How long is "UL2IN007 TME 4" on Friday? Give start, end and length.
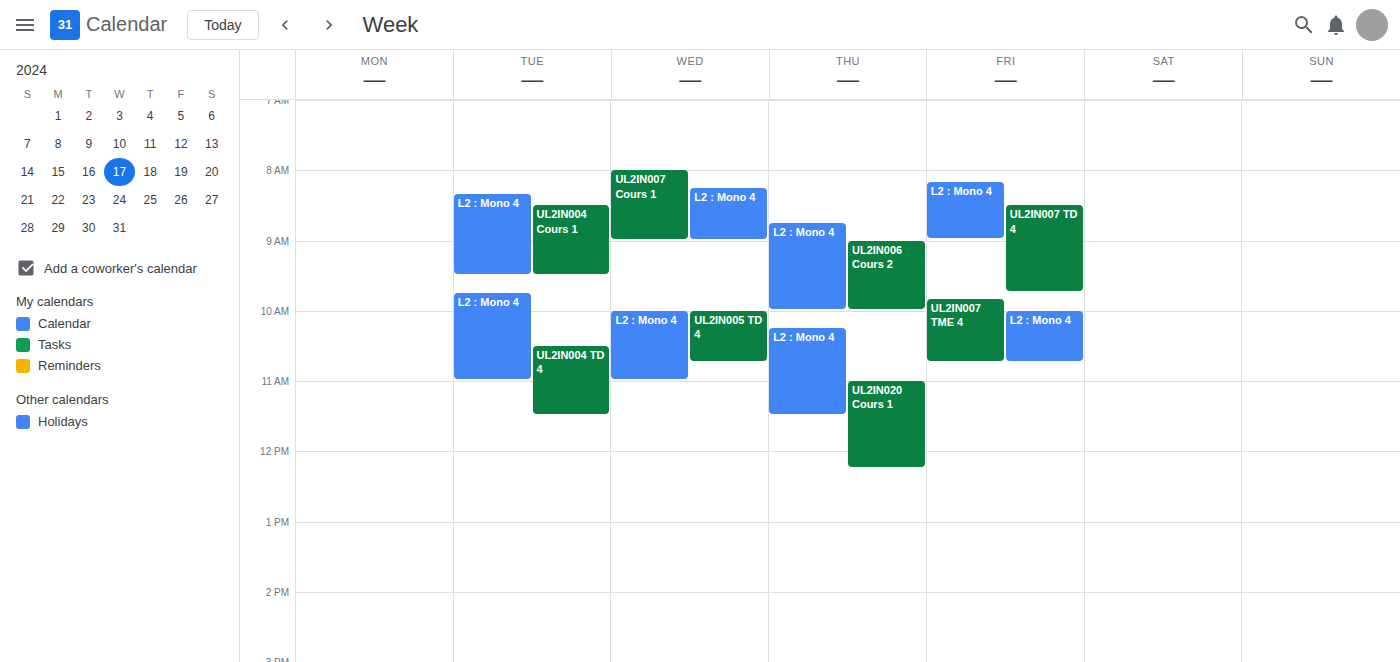
9:50 AM to 10:45 AM, 55 minutes